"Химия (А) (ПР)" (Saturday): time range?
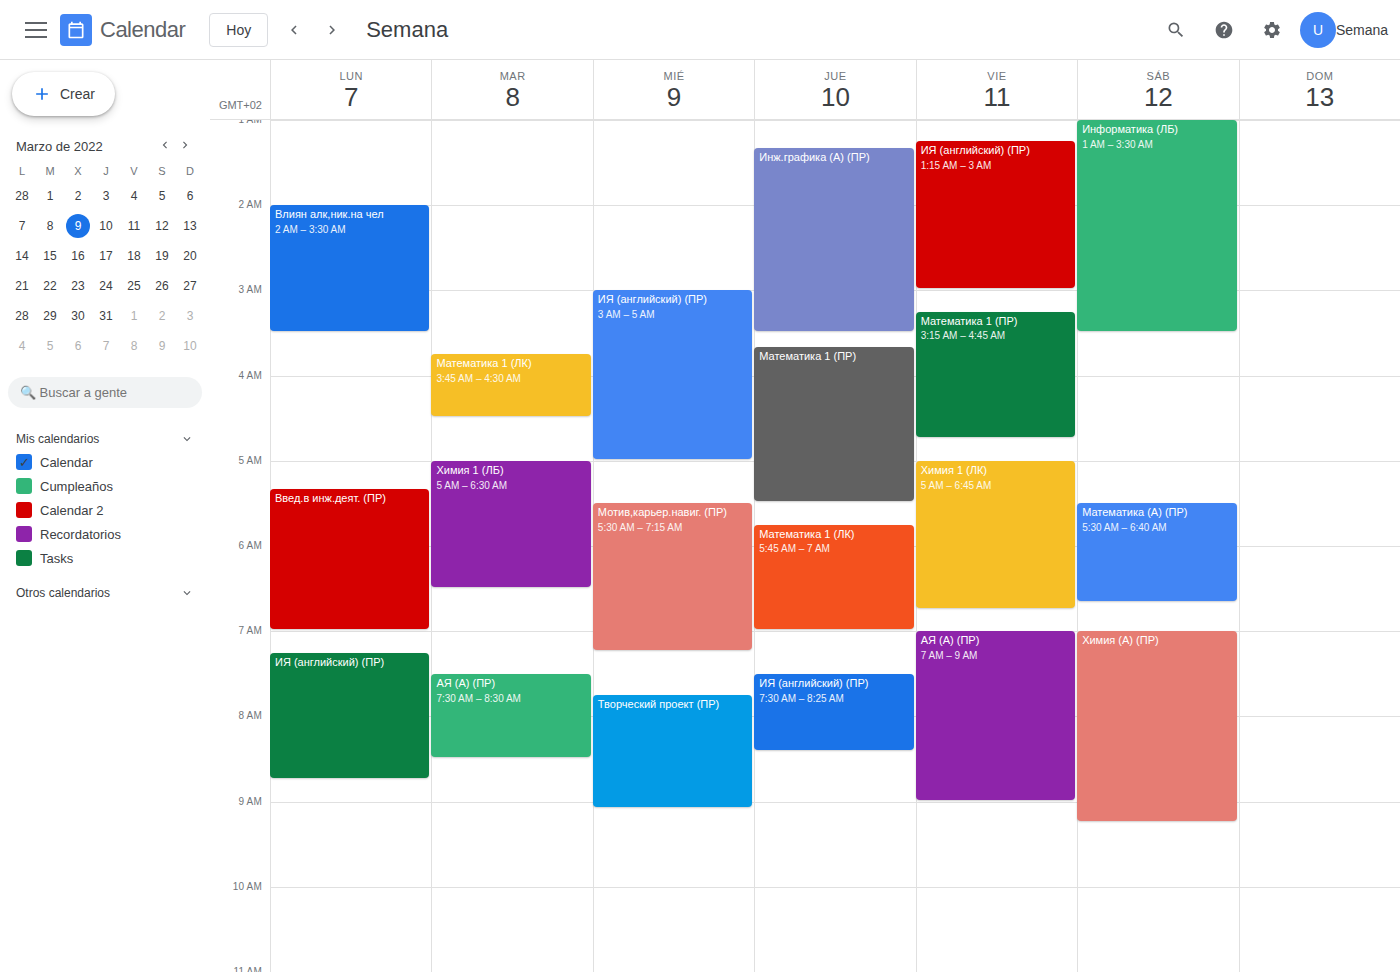
7:00 AM to 9:15 AM